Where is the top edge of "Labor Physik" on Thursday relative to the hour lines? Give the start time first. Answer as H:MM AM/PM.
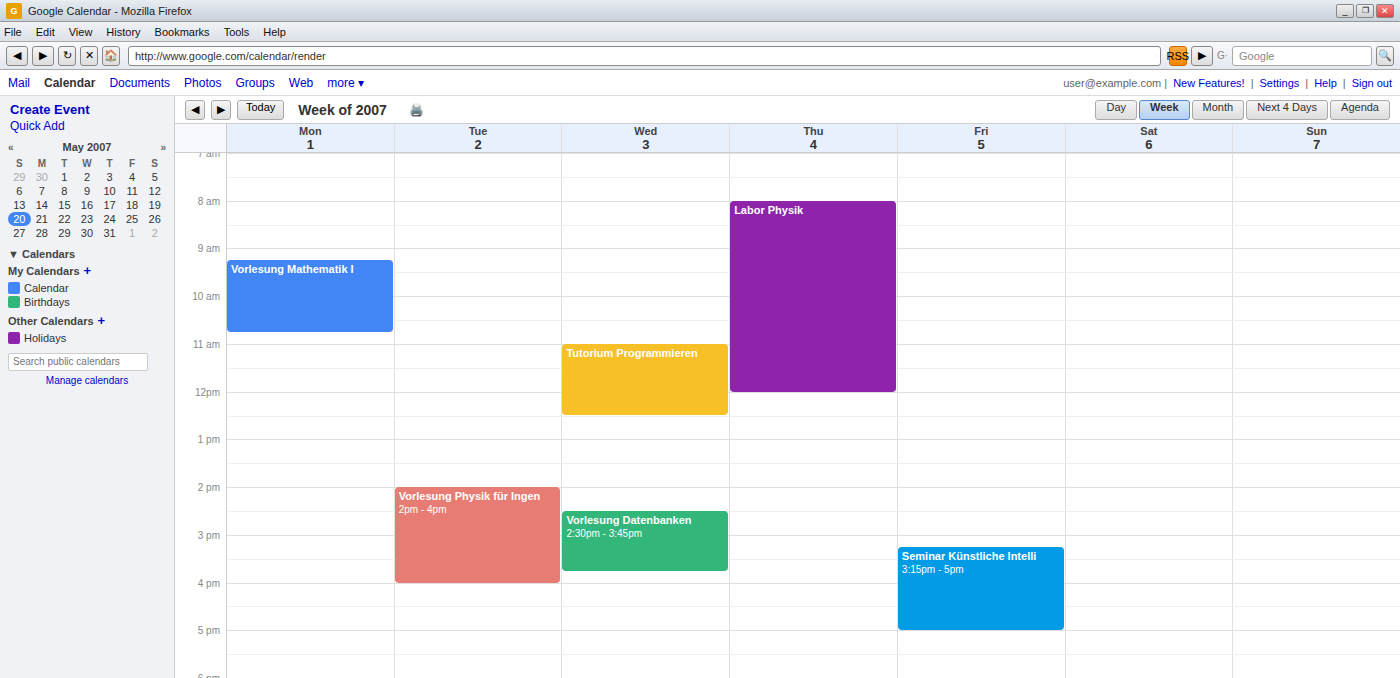
8:00 AM -- exactly on the 8 AM line.